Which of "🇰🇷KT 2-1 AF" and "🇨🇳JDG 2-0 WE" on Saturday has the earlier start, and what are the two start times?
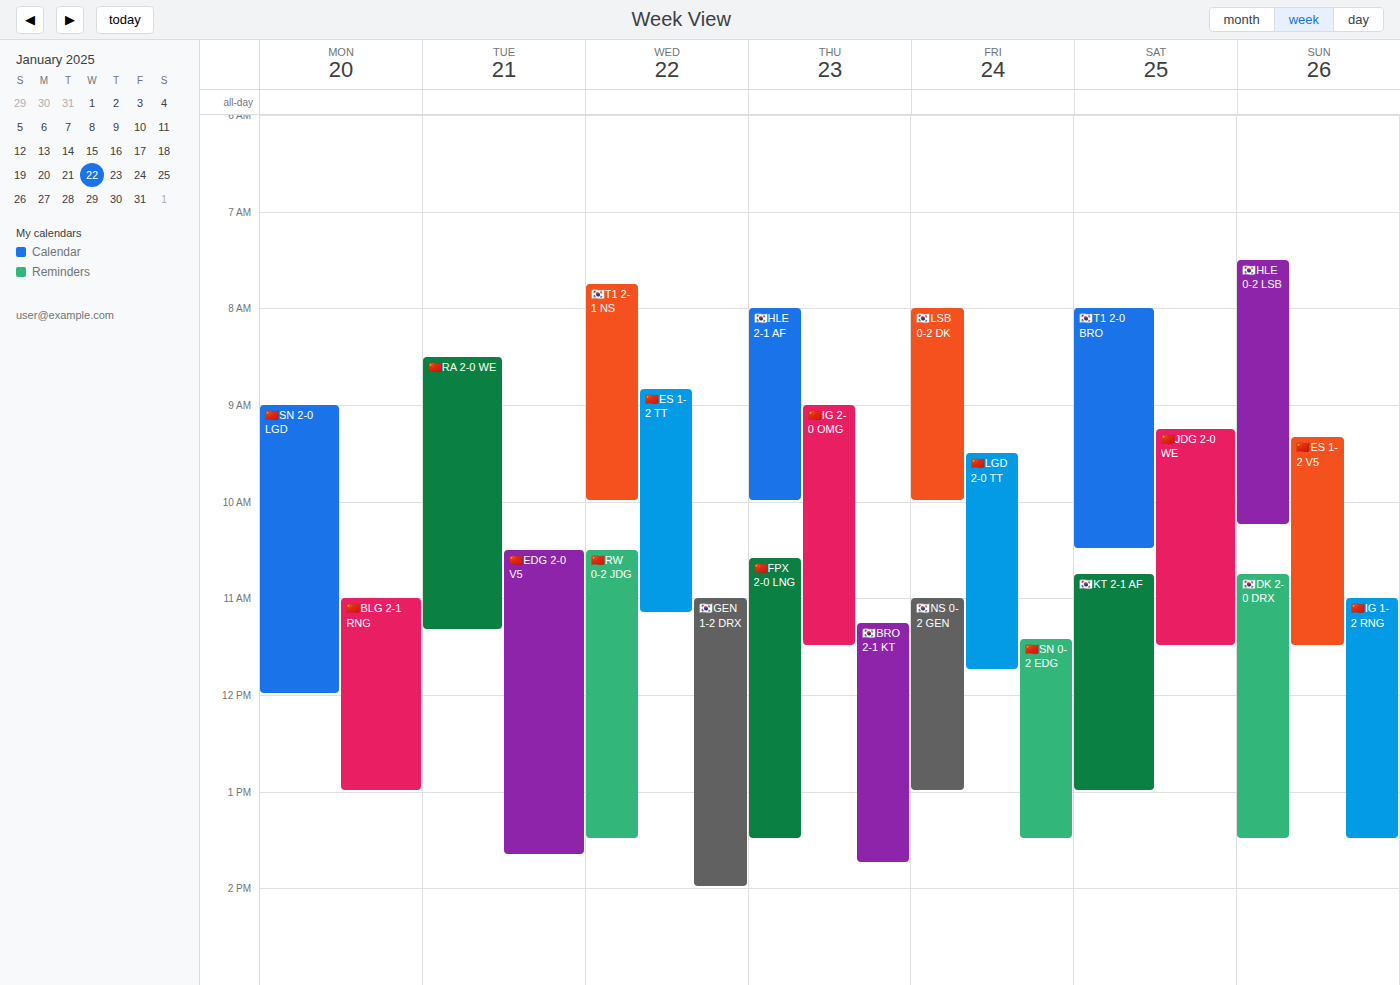
"🇨🇳JDG 2-0 WE" 9:15 AM; "🇰🇷KT 2-1 AF" 10:45 AM.